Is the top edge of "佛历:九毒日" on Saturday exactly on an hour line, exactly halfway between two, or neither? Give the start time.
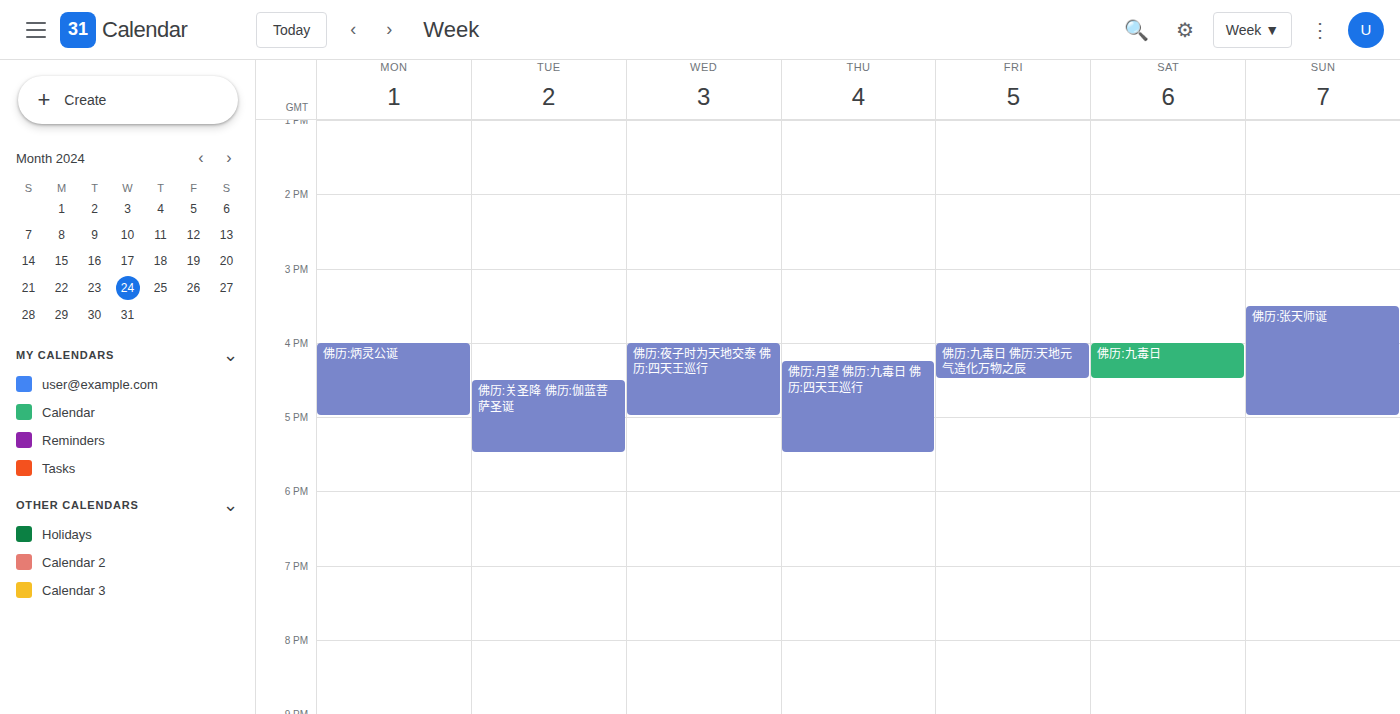
4:00 PM -- exactly on the 4 PM line.